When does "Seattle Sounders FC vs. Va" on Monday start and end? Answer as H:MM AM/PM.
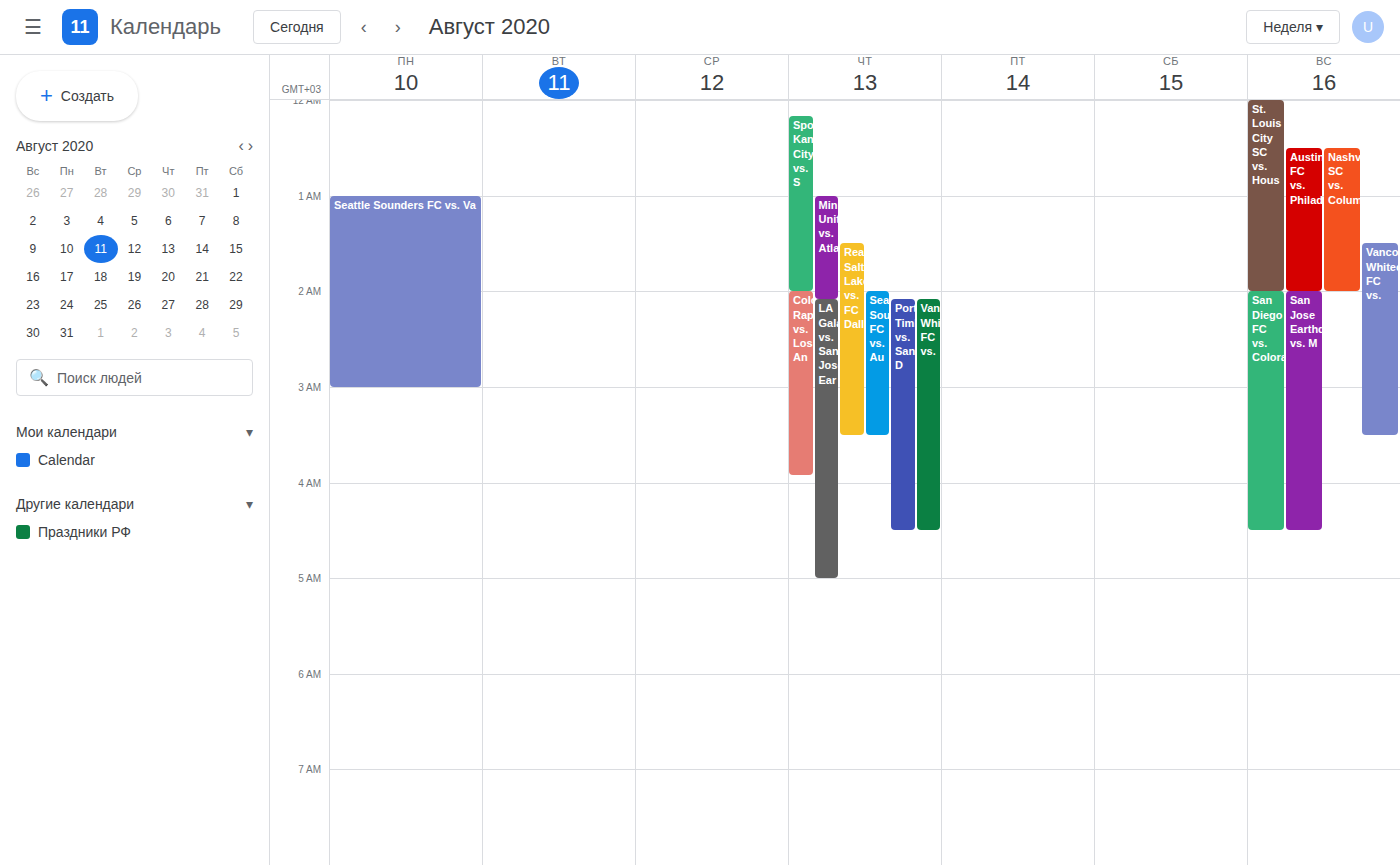
1:00 AM to 3:00 AM